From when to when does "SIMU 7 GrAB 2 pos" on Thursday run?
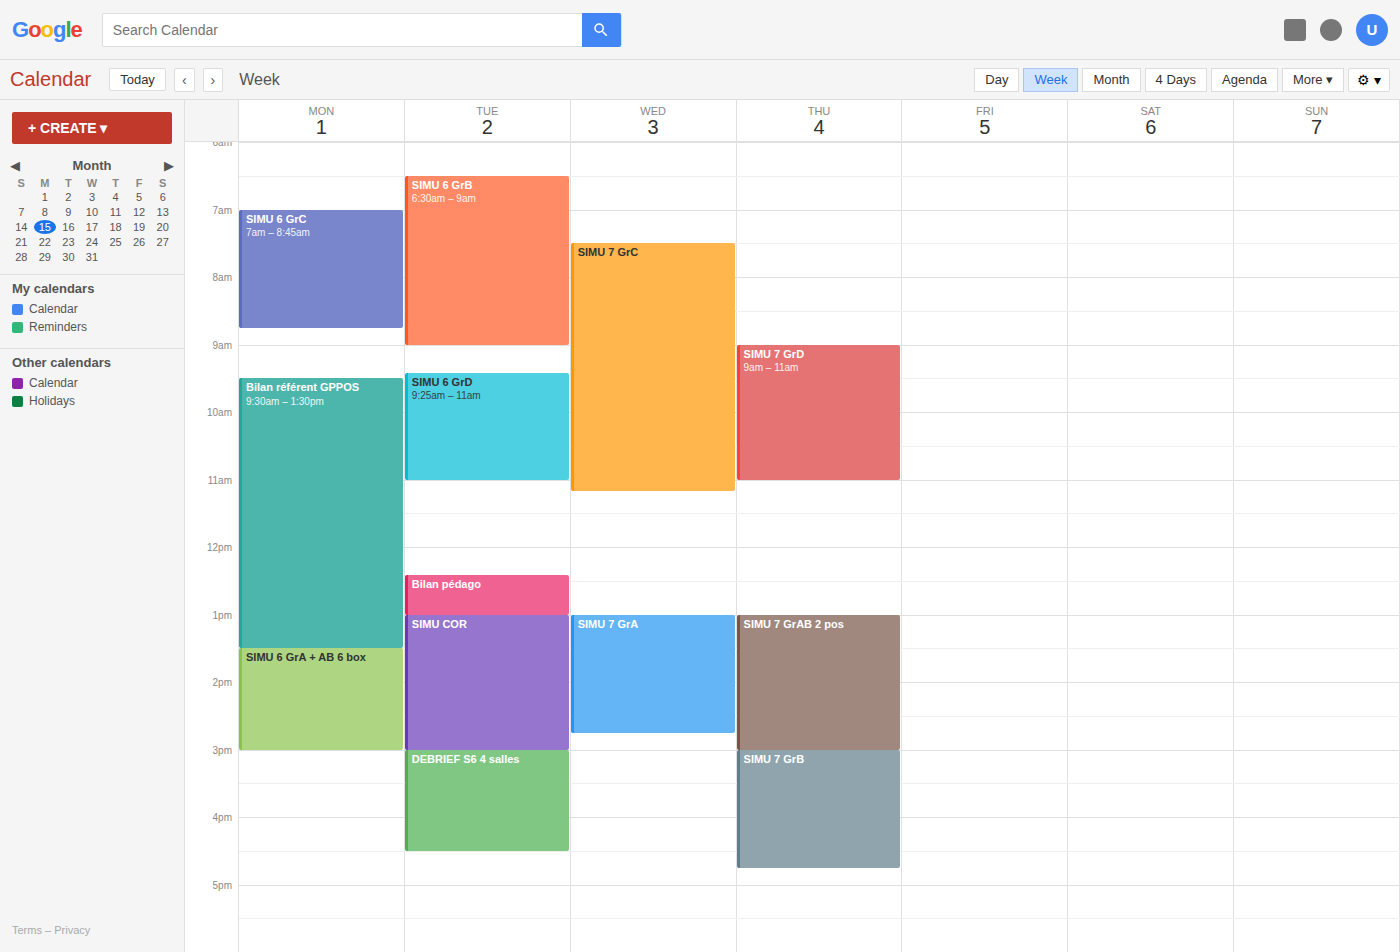
1:00 PM to 3:00 PM